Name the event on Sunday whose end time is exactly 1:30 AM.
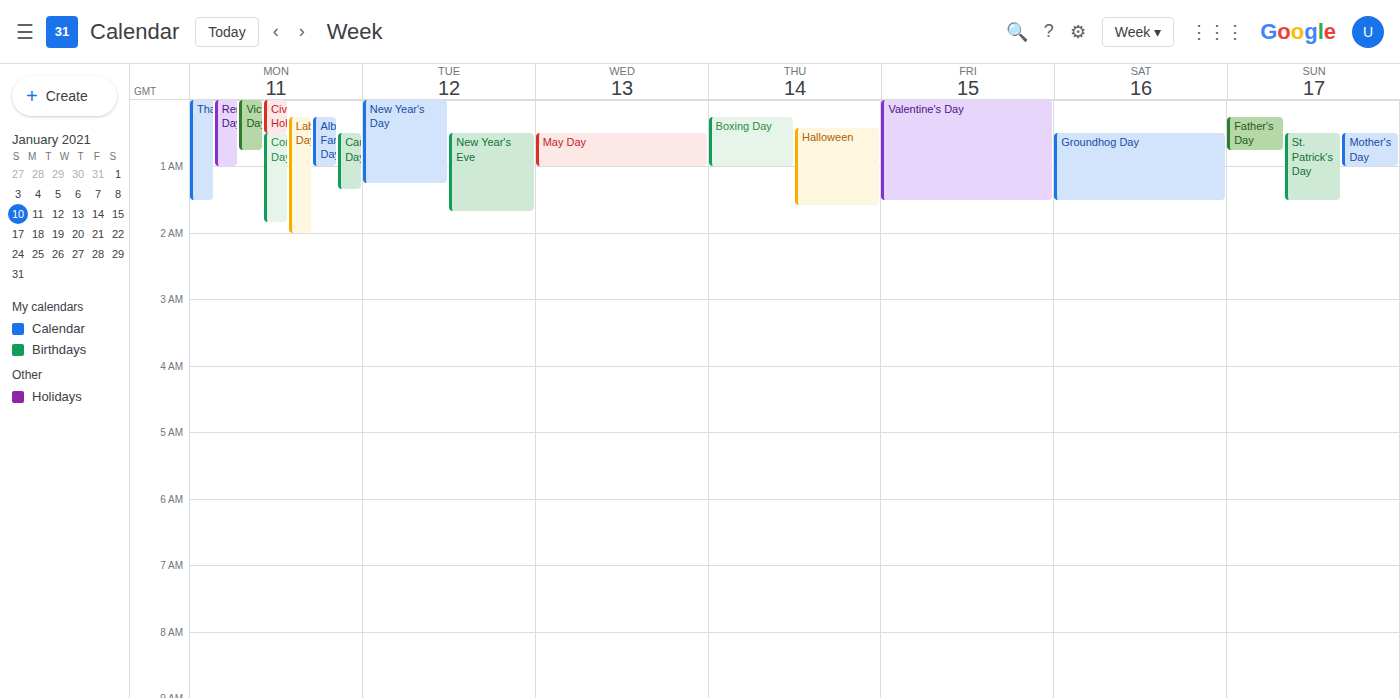
"St. Patrick's Day"